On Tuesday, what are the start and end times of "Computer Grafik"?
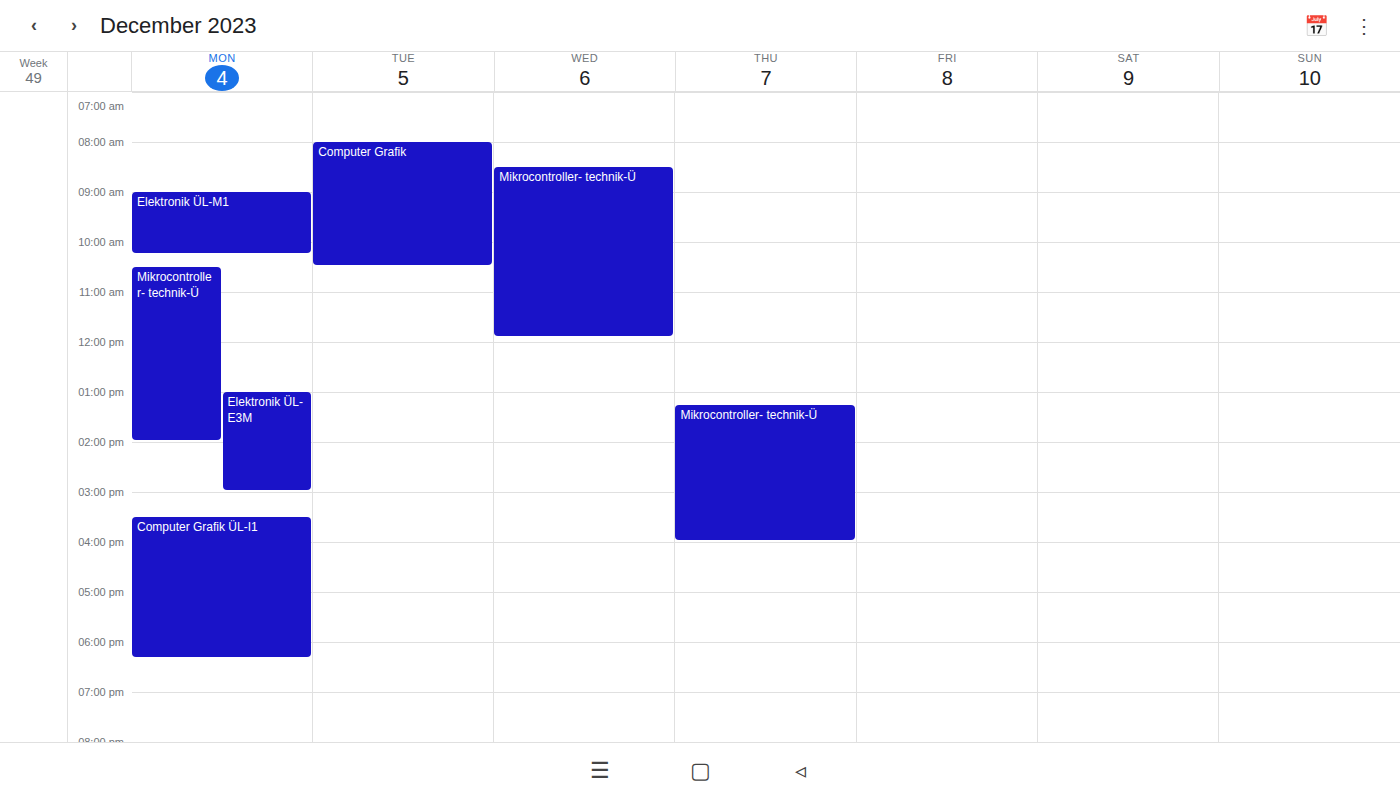
8:00 AM to 10:30 AM